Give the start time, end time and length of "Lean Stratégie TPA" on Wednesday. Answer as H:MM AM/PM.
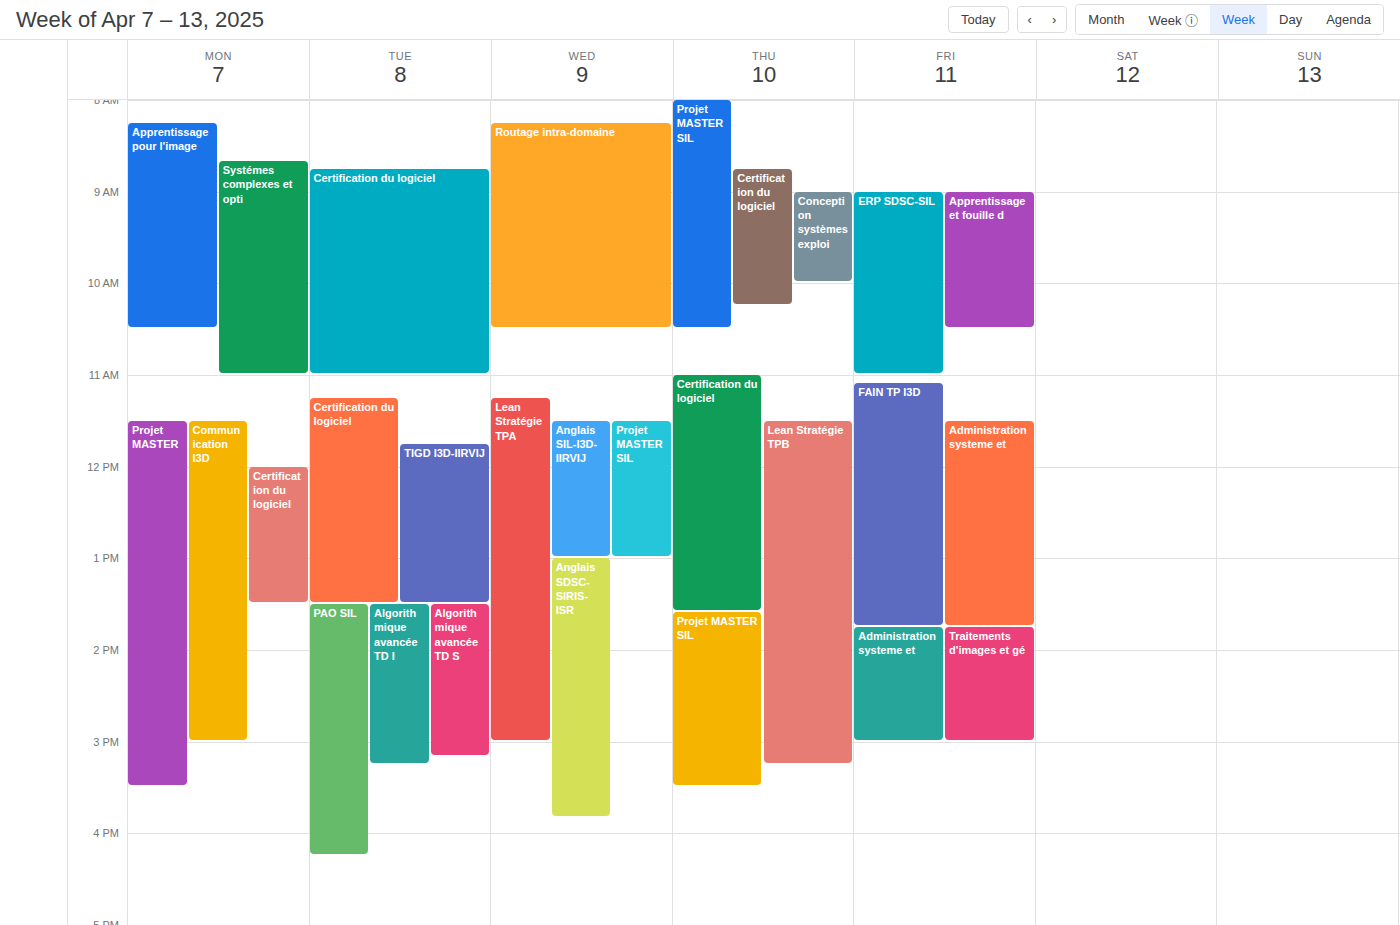
11:15 AM to 3:00 PM, 3 hours 45 minutes